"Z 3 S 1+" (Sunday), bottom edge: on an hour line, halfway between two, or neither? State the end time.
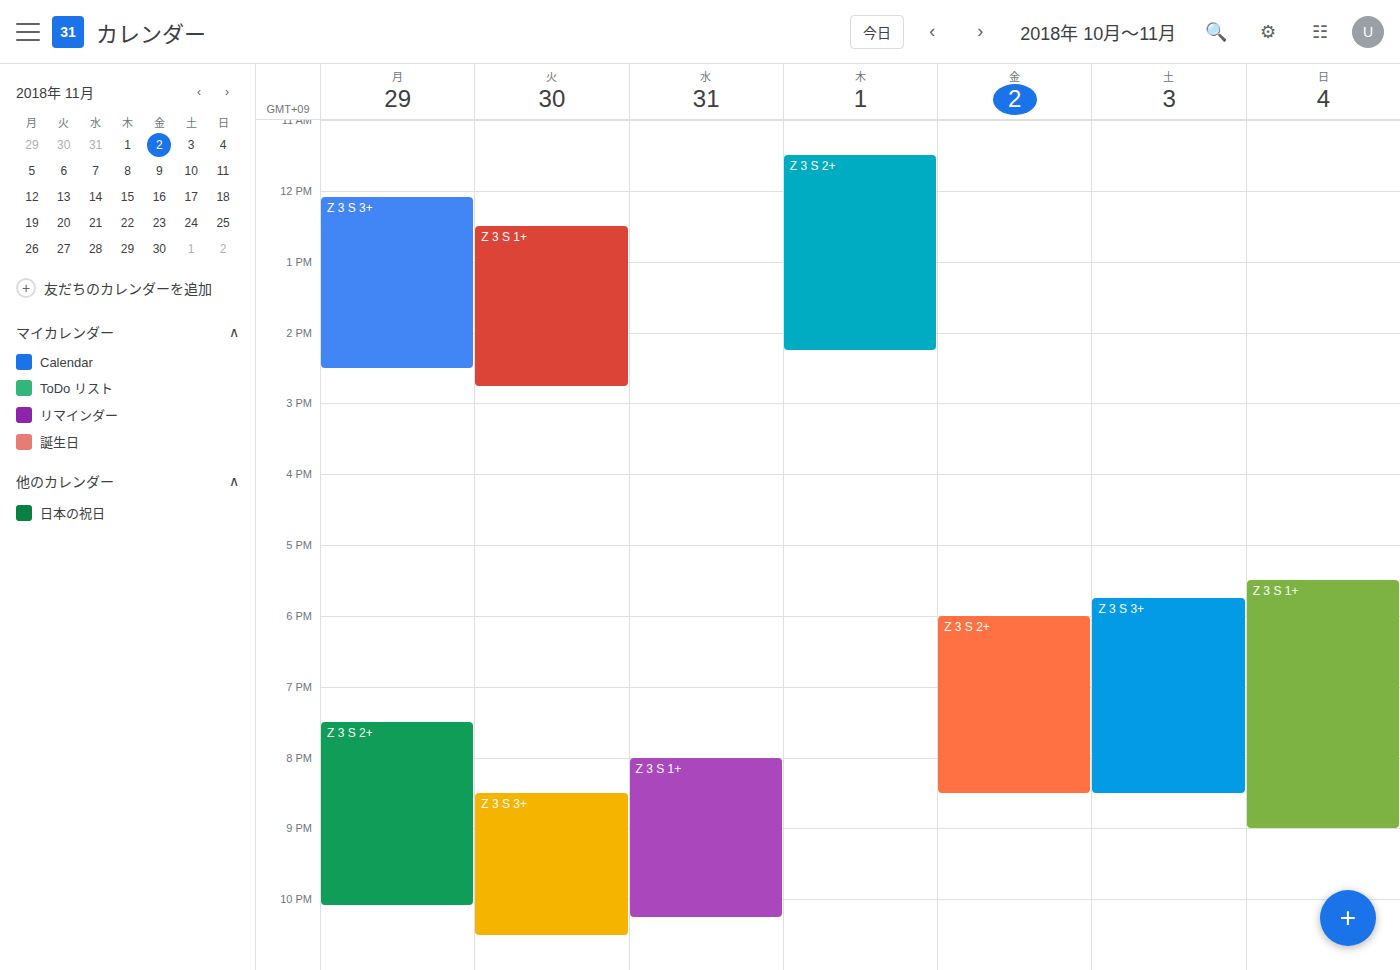
9:00 PM -- exactly on the 9 PM line.